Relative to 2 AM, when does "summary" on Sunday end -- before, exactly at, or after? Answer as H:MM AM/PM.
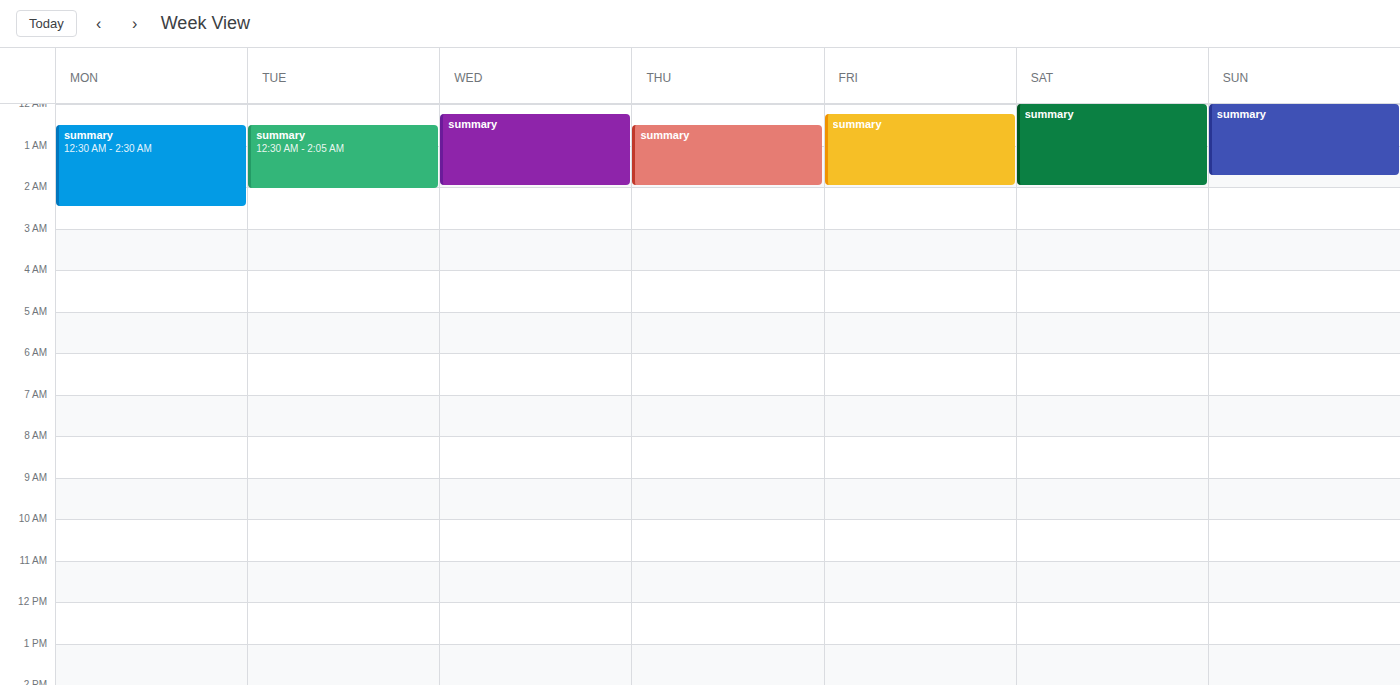
1:45 AM -- before 2 AM, 15 minutes above the 2 AM line.